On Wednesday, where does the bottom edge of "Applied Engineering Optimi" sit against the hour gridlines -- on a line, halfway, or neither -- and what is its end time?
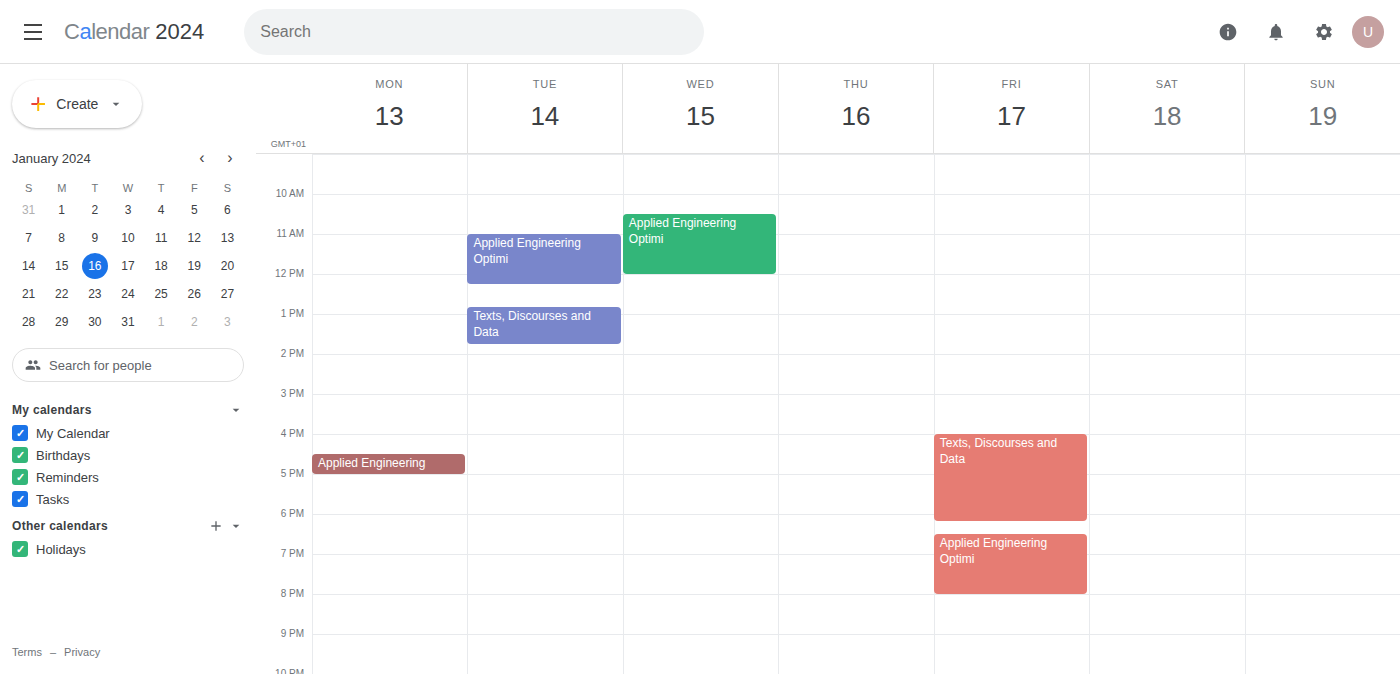
12:00 PM -- exactly on the 12 PM line.